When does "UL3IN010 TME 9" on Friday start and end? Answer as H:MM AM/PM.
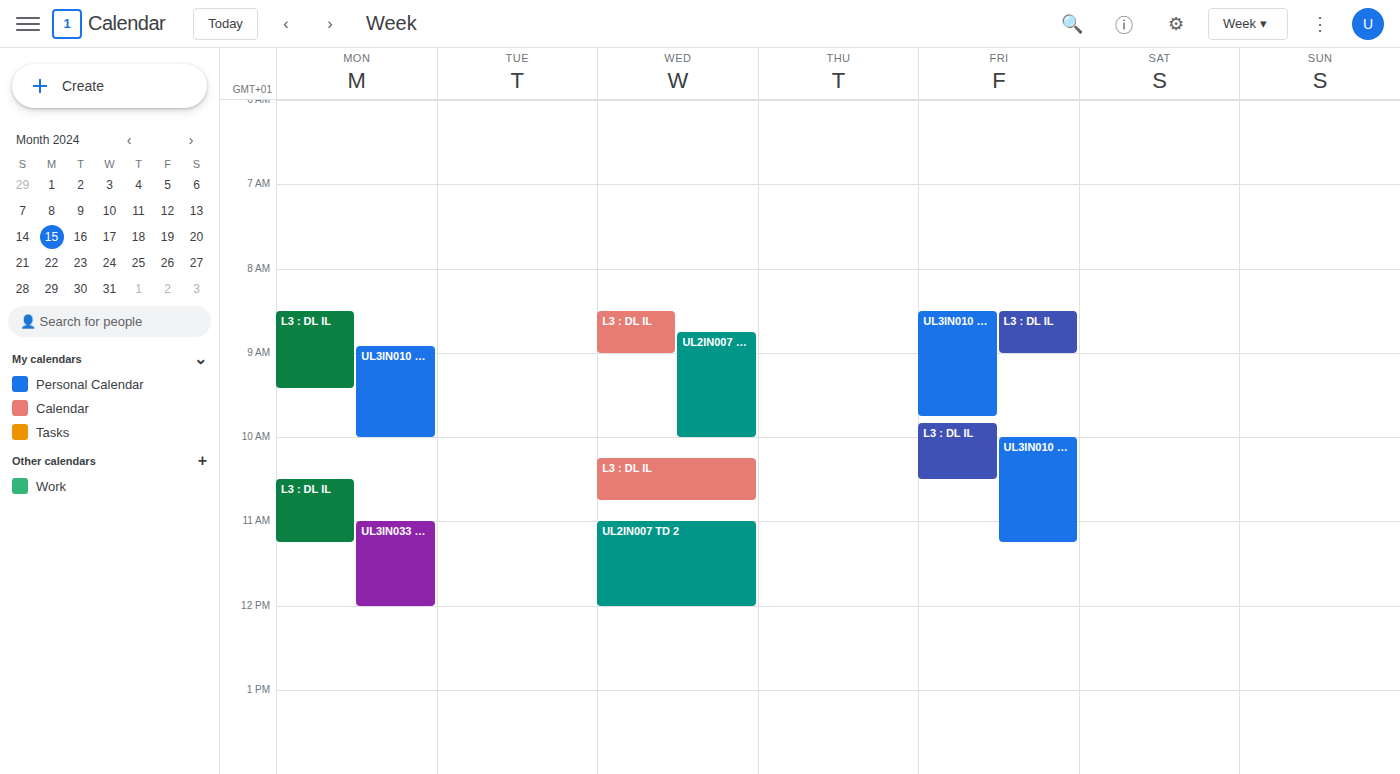
10:00 AM to 11:15 AM